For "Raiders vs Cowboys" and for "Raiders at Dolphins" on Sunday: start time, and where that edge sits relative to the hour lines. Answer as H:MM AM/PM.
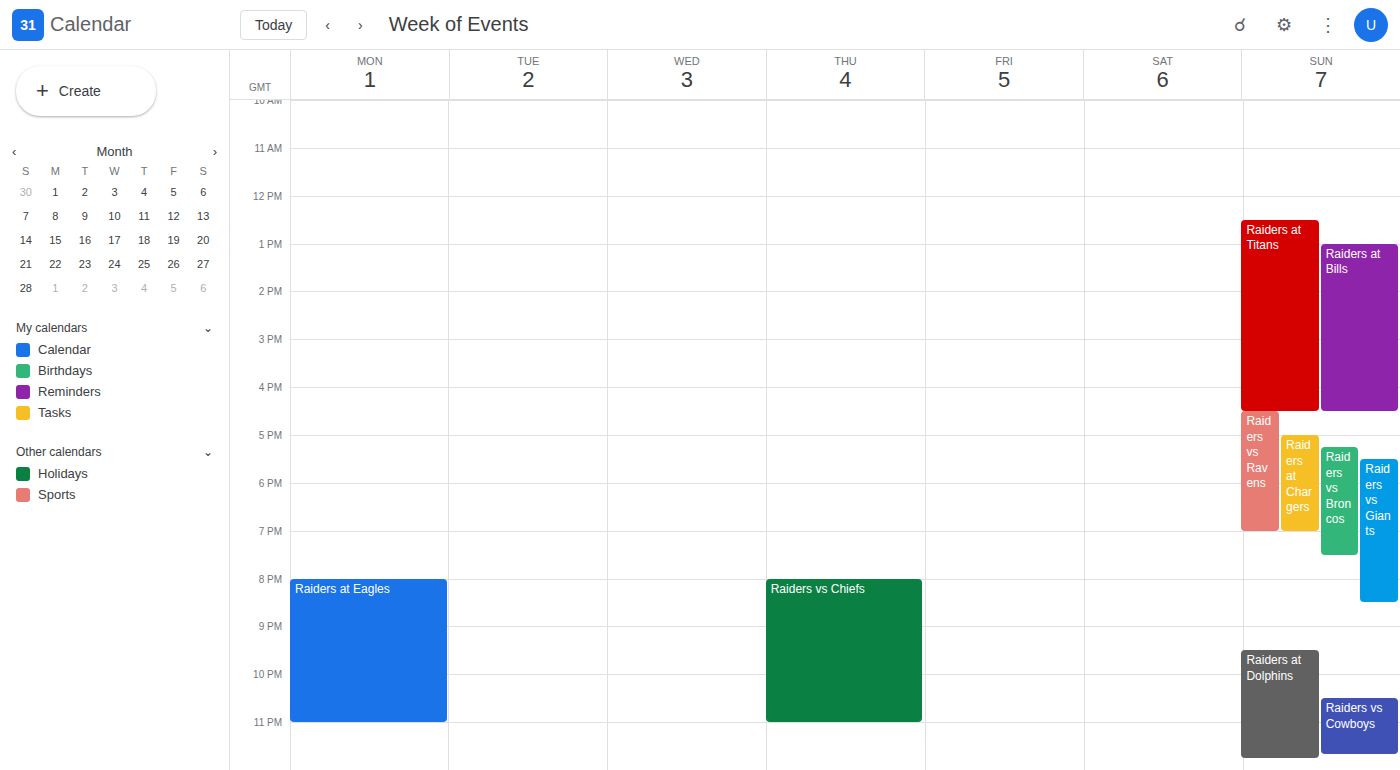
"Raiders vs Cowboys": 10:30 PM, halfway between the 10 PM and 11 PM lines. "Raiders at Dolphins": 9:30 PM, halfway between the 9 PM and 10 PM lines.